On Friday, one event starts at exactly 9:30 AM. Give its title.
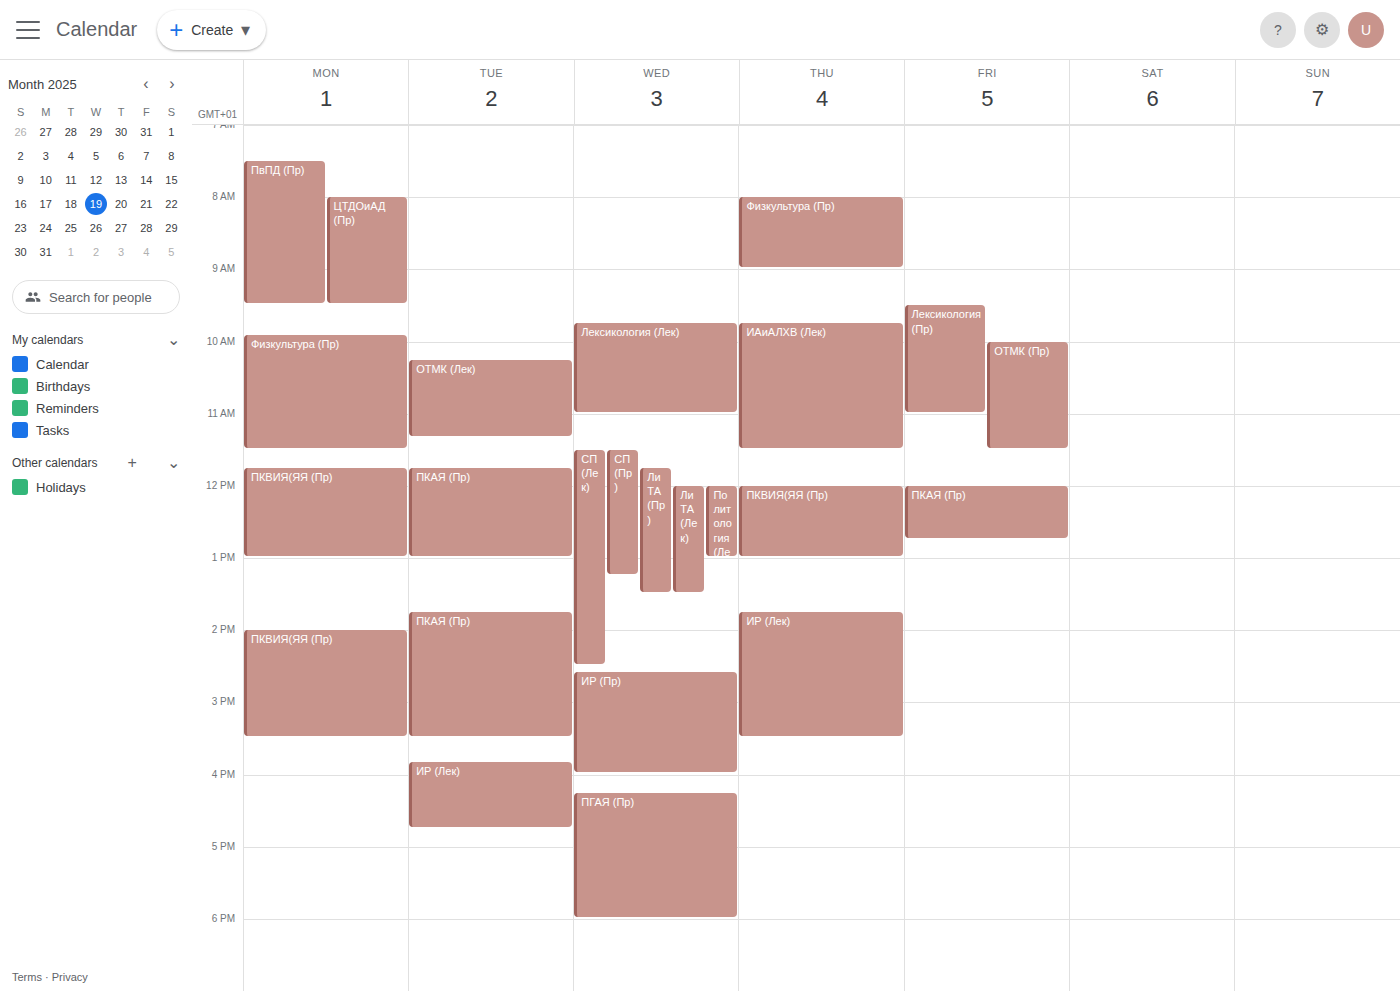
"Лексикология (Пр)"